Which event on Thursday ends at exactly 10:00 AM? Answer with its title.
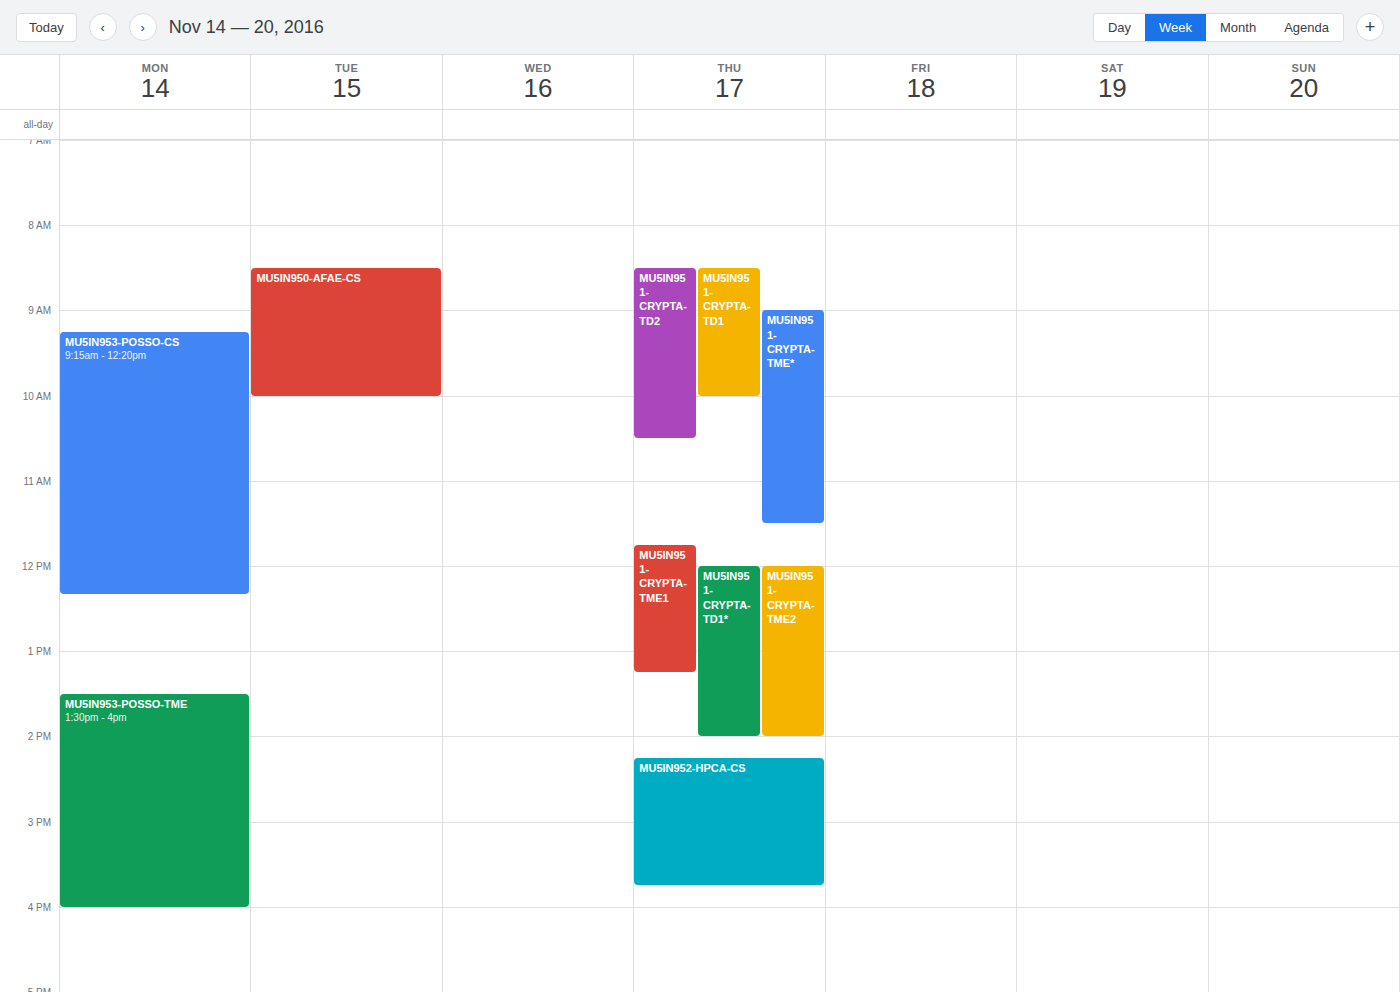
"MU5IN951-CRYPTA-TD1"